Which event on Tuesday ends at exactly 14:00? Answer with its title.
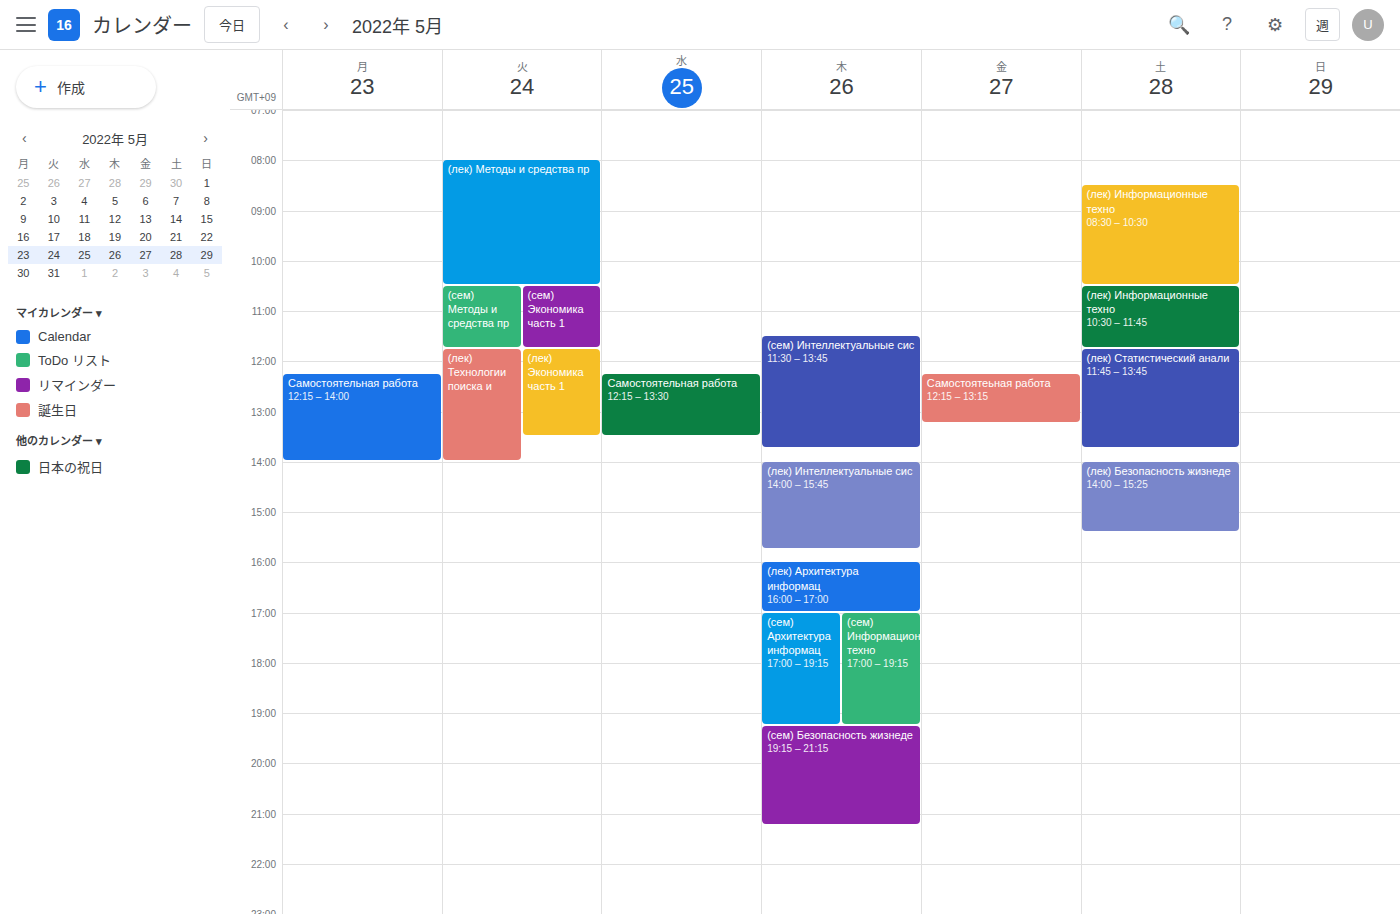
"(лек) Технологии поиска и"